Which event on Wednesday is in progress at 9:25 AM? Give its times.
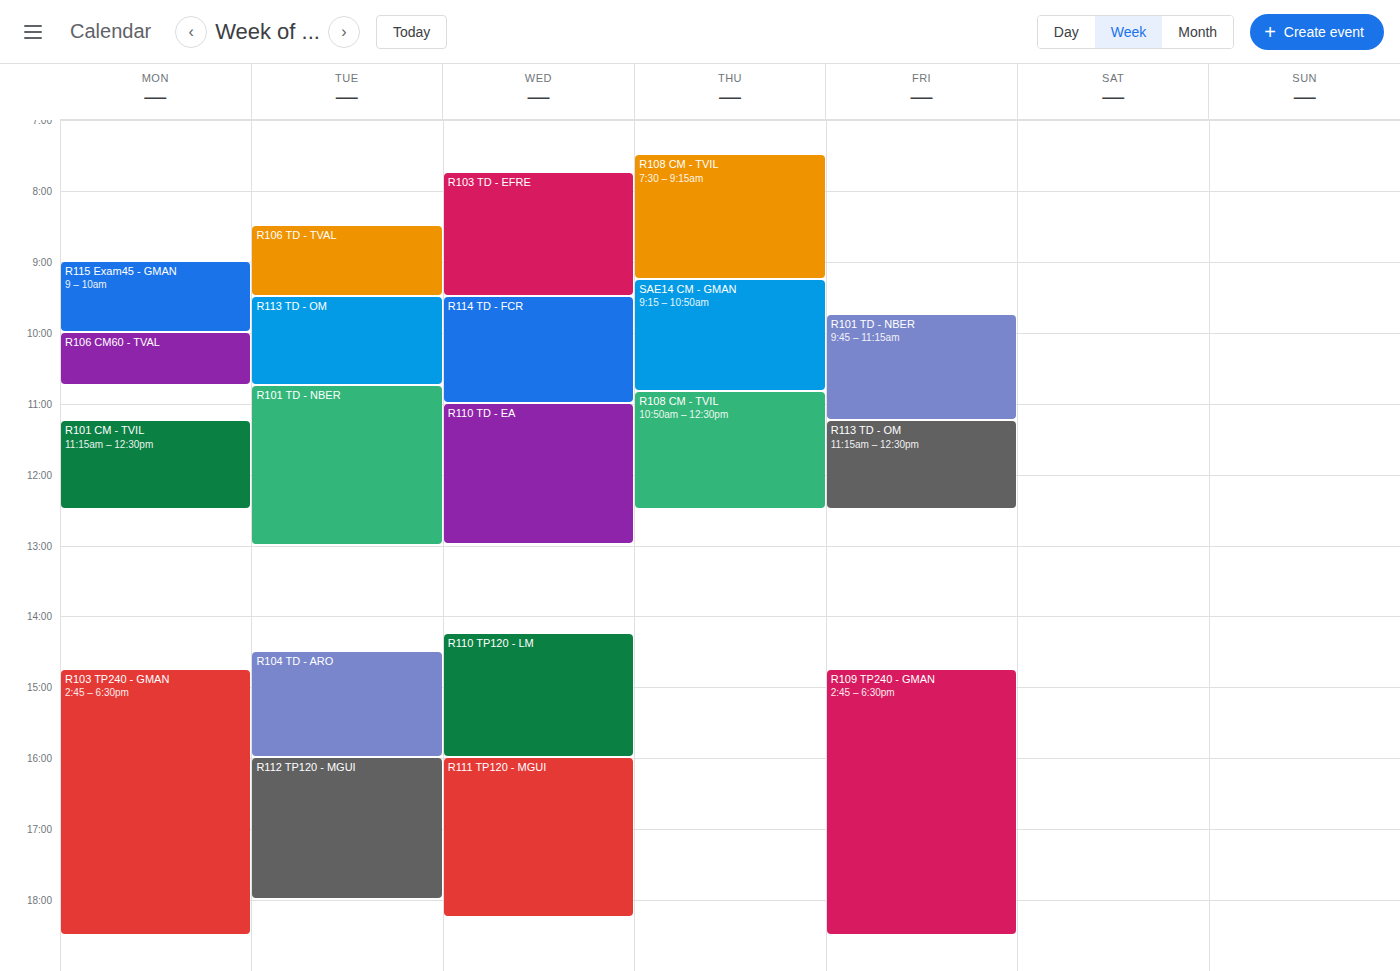
"R103 TD - EFRE", 7:45 AM to 9:30 AM